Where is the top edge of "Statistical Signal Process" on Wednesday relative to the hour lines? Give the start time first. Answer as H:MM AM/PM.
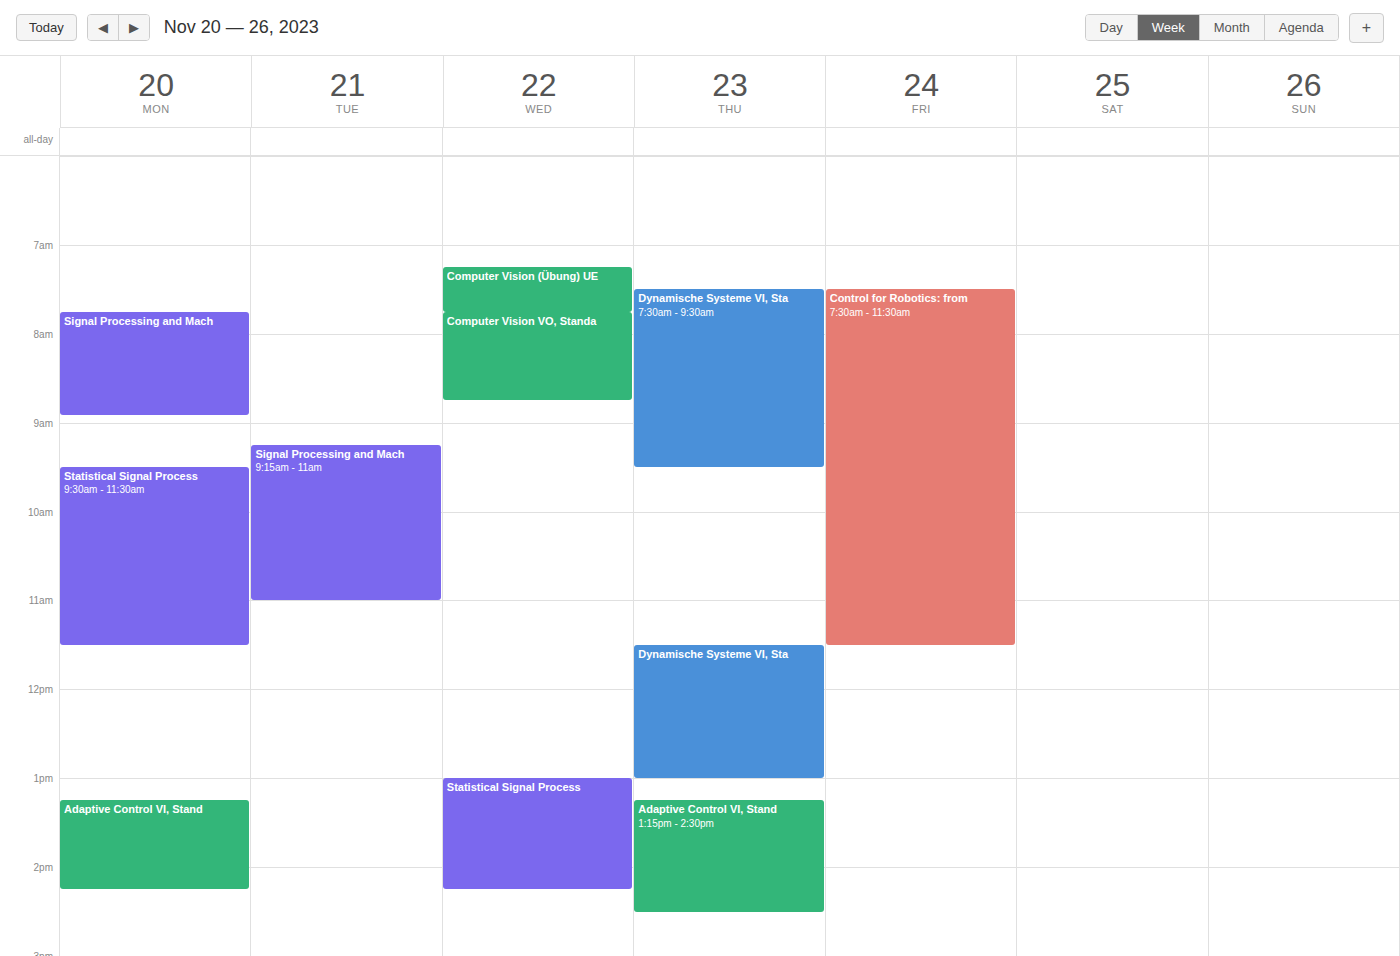
1:00 PM -- exactly on the 1 PM line.